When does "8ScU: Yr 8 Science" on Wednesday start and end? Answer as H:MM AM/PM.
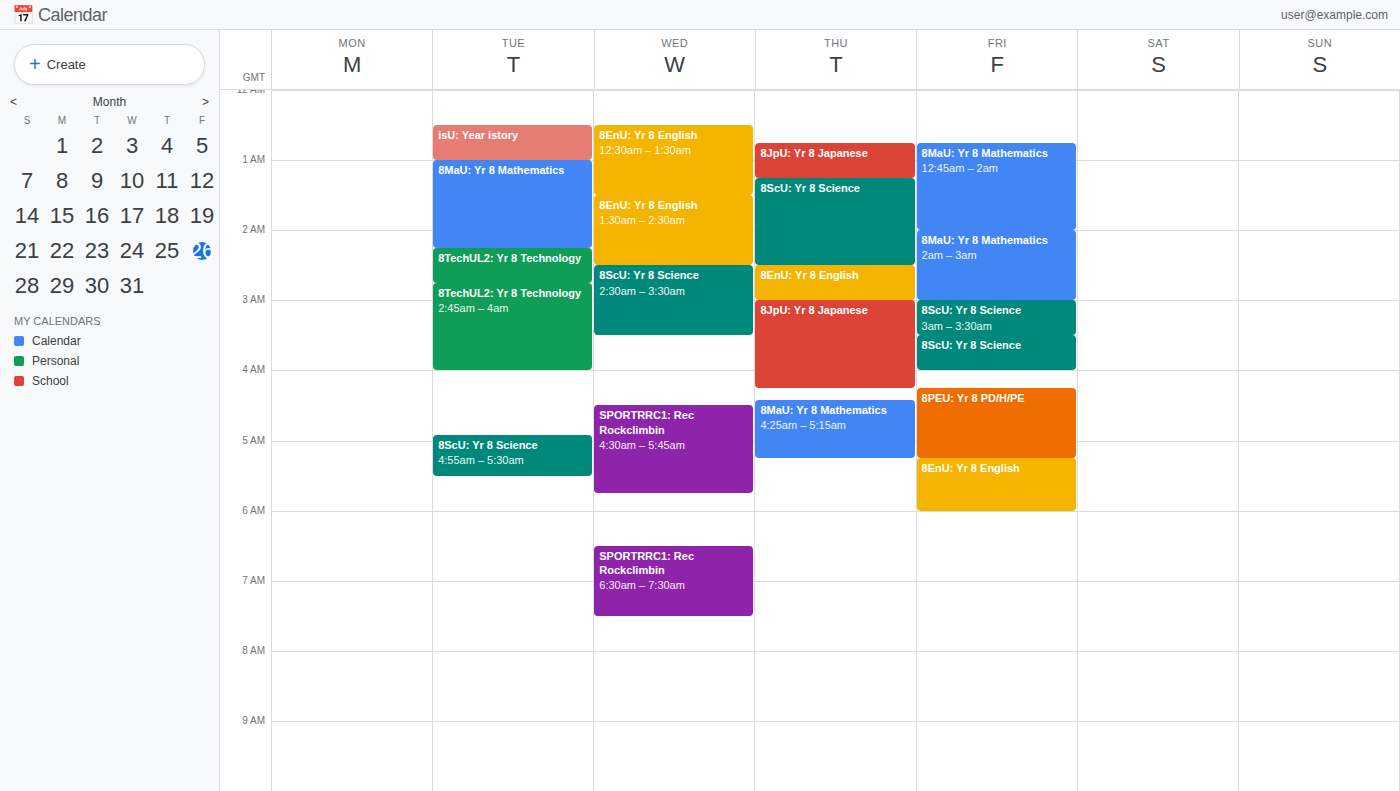
2:30 AM to 3:30 AM